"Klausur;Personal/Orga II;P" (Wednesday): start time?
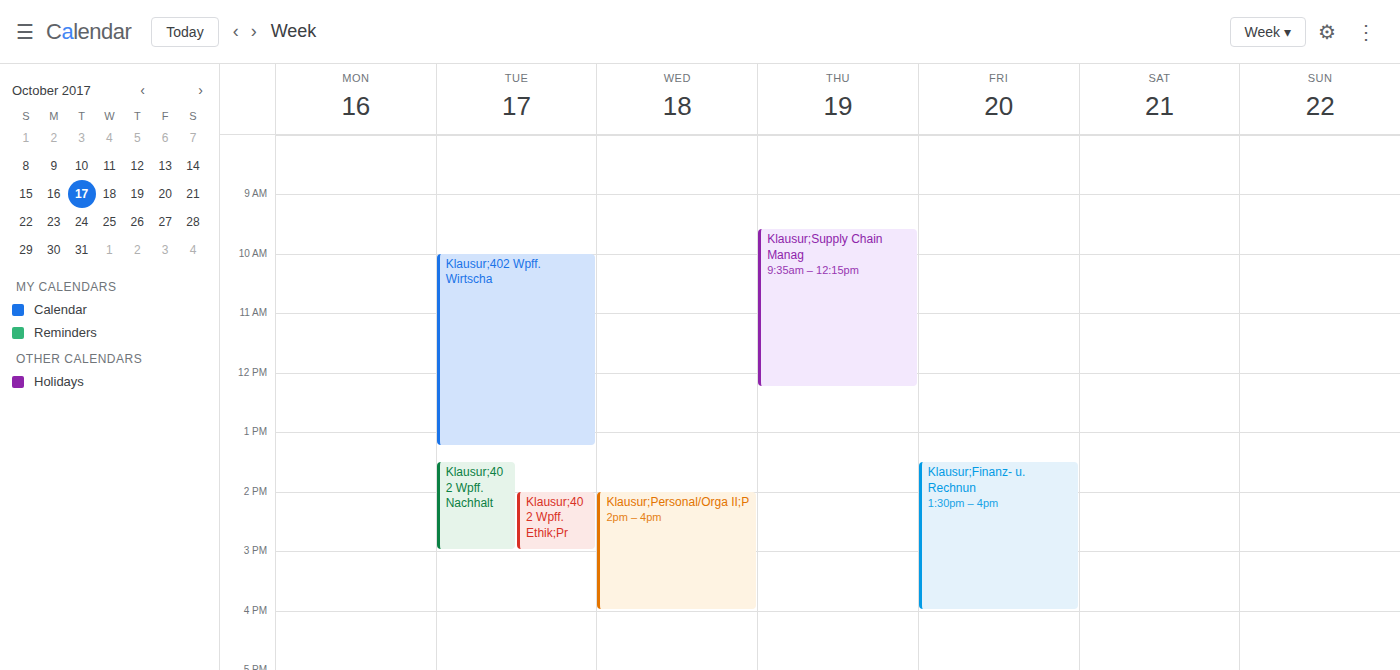
2:00 PM